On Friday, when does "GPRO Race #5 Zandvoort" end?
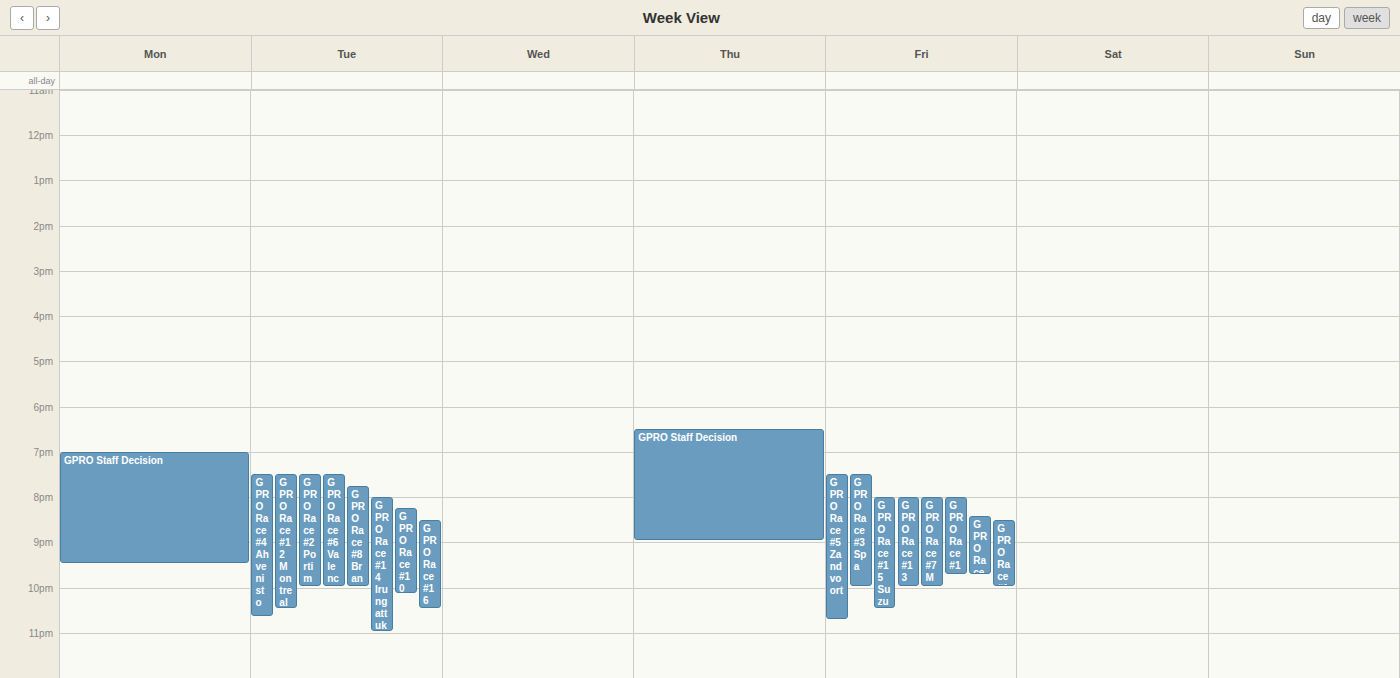
10:45 PM